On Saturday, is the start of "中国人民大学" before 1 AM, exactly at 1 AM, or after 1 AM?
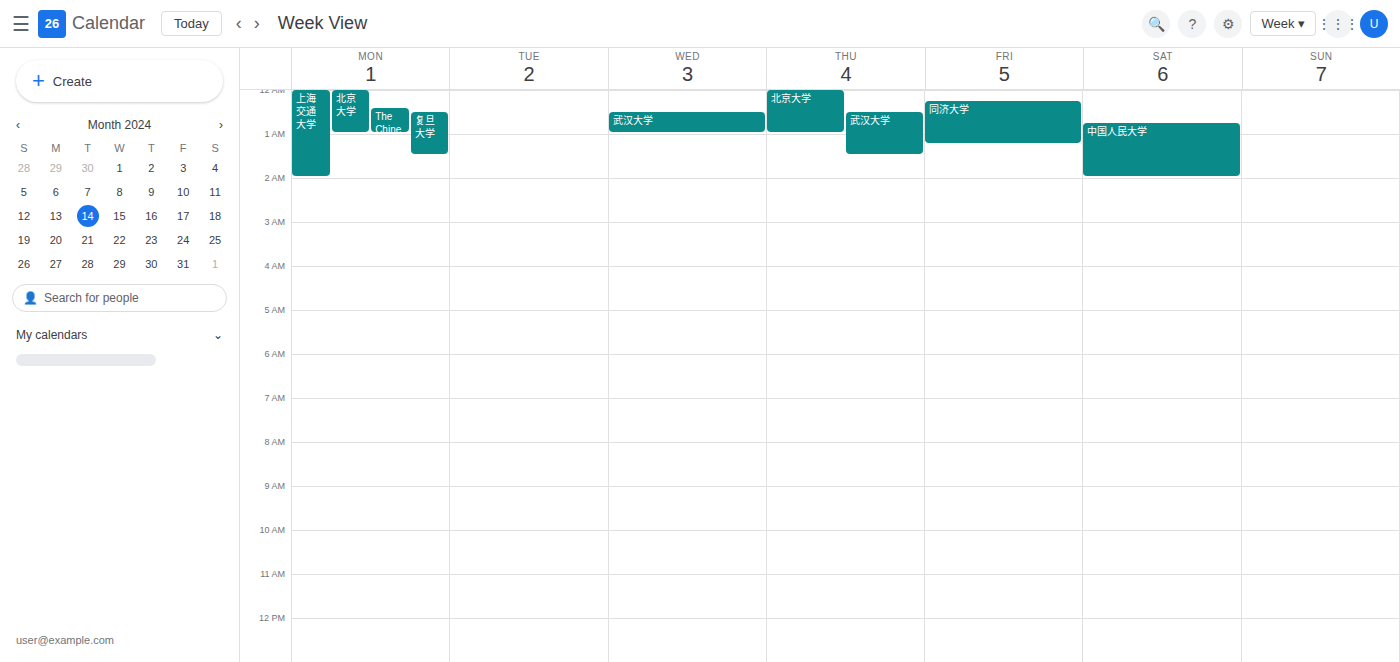
12:45 AM -- before 1 AM, 15 minutes above the 1 AM line.